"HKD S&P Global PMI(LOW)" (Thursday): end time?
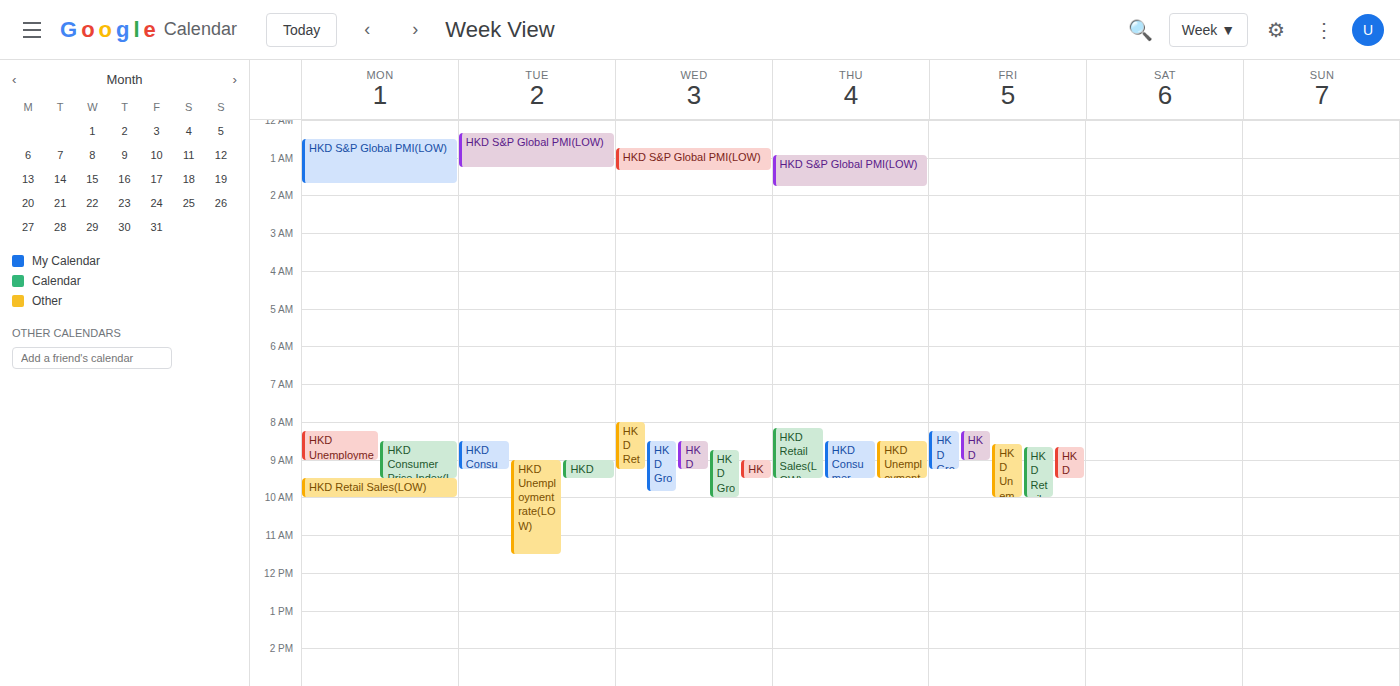
1:45 AM